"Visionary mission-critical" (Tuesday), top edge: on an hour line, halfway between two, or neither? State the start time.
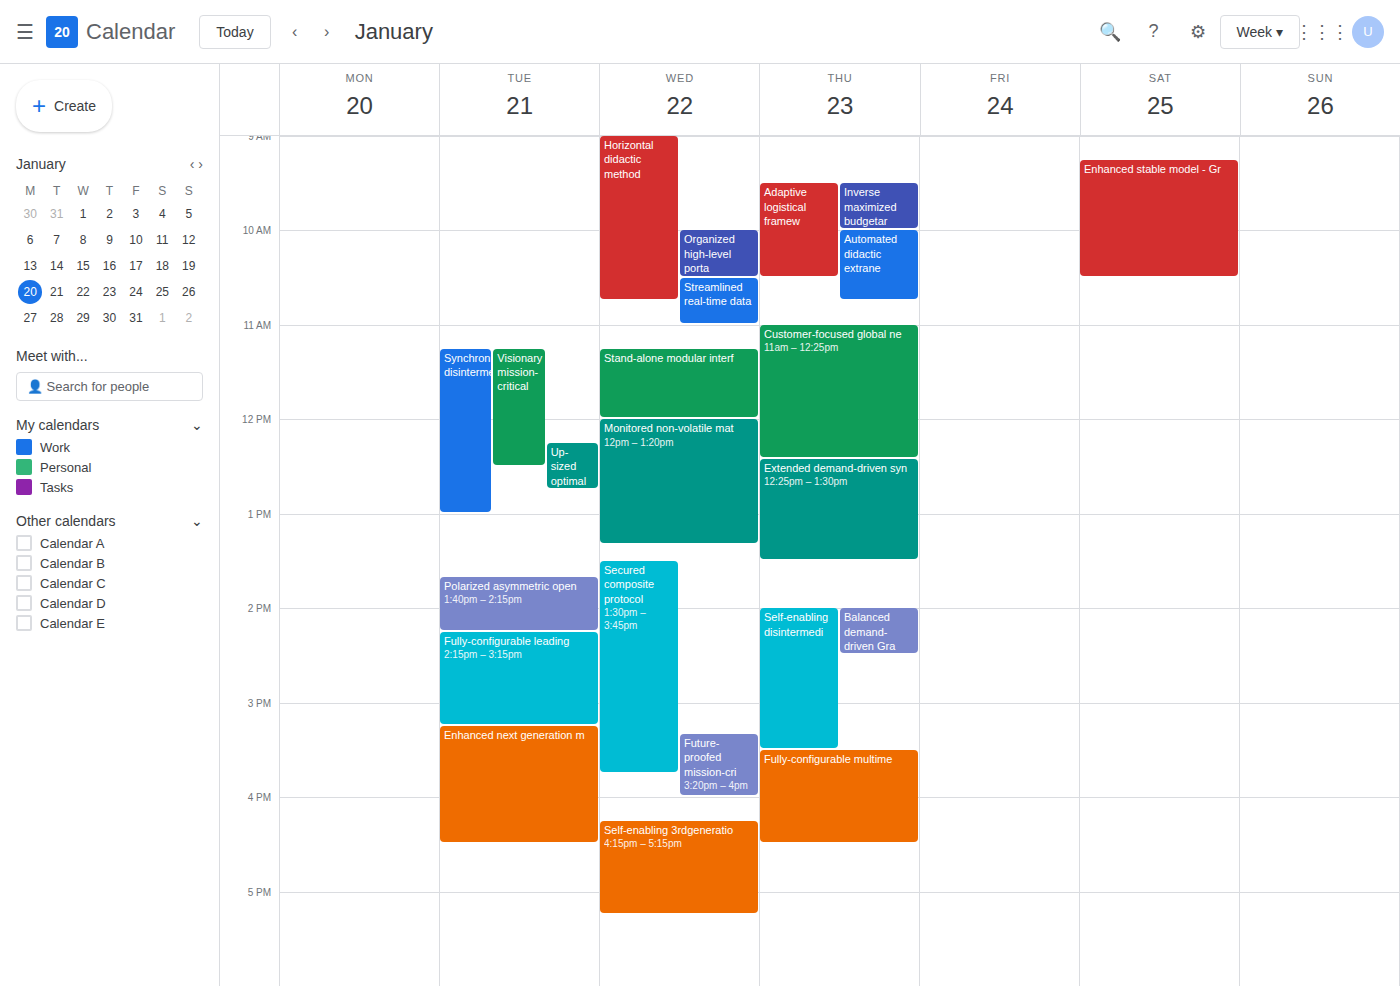
11:15 -- neither: a quarter of the way from the 11:00 line to the 12:00 line.